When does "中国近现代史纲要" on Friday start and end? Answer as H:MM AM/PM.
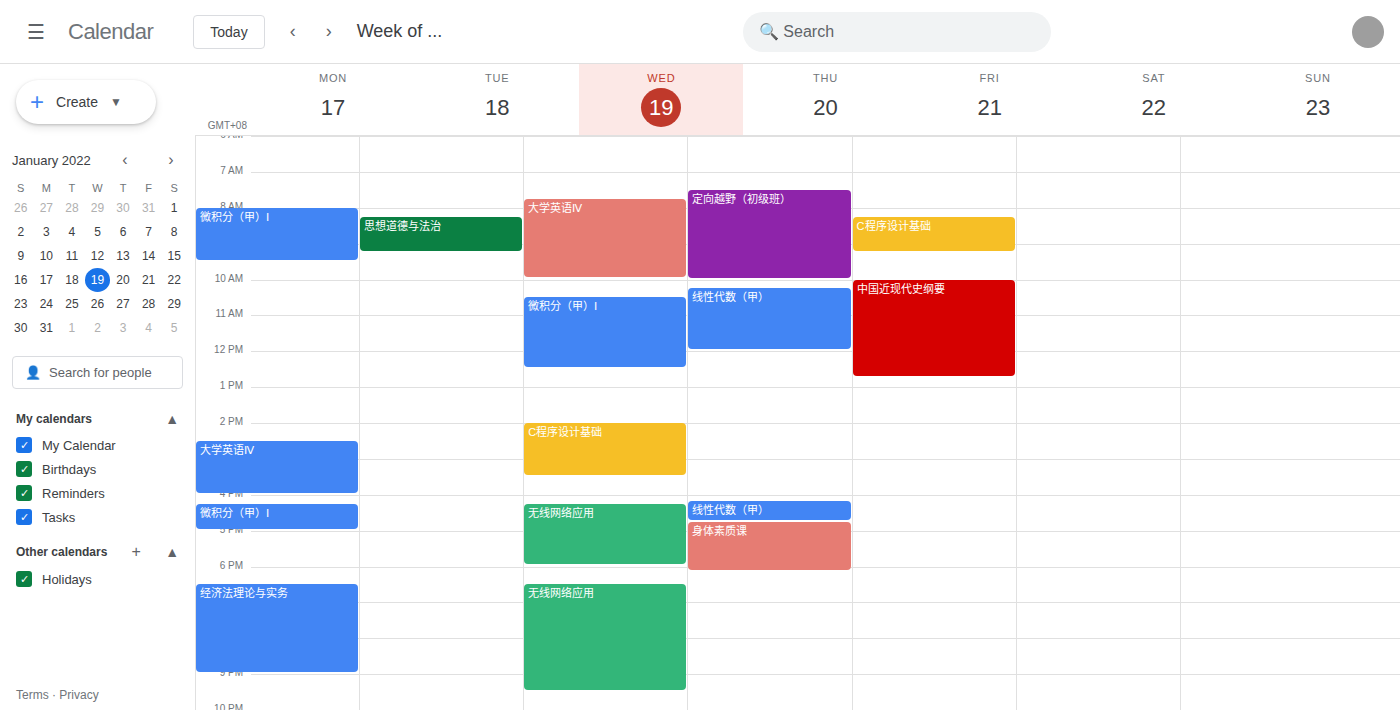
10:00 AM to 12:45 PM